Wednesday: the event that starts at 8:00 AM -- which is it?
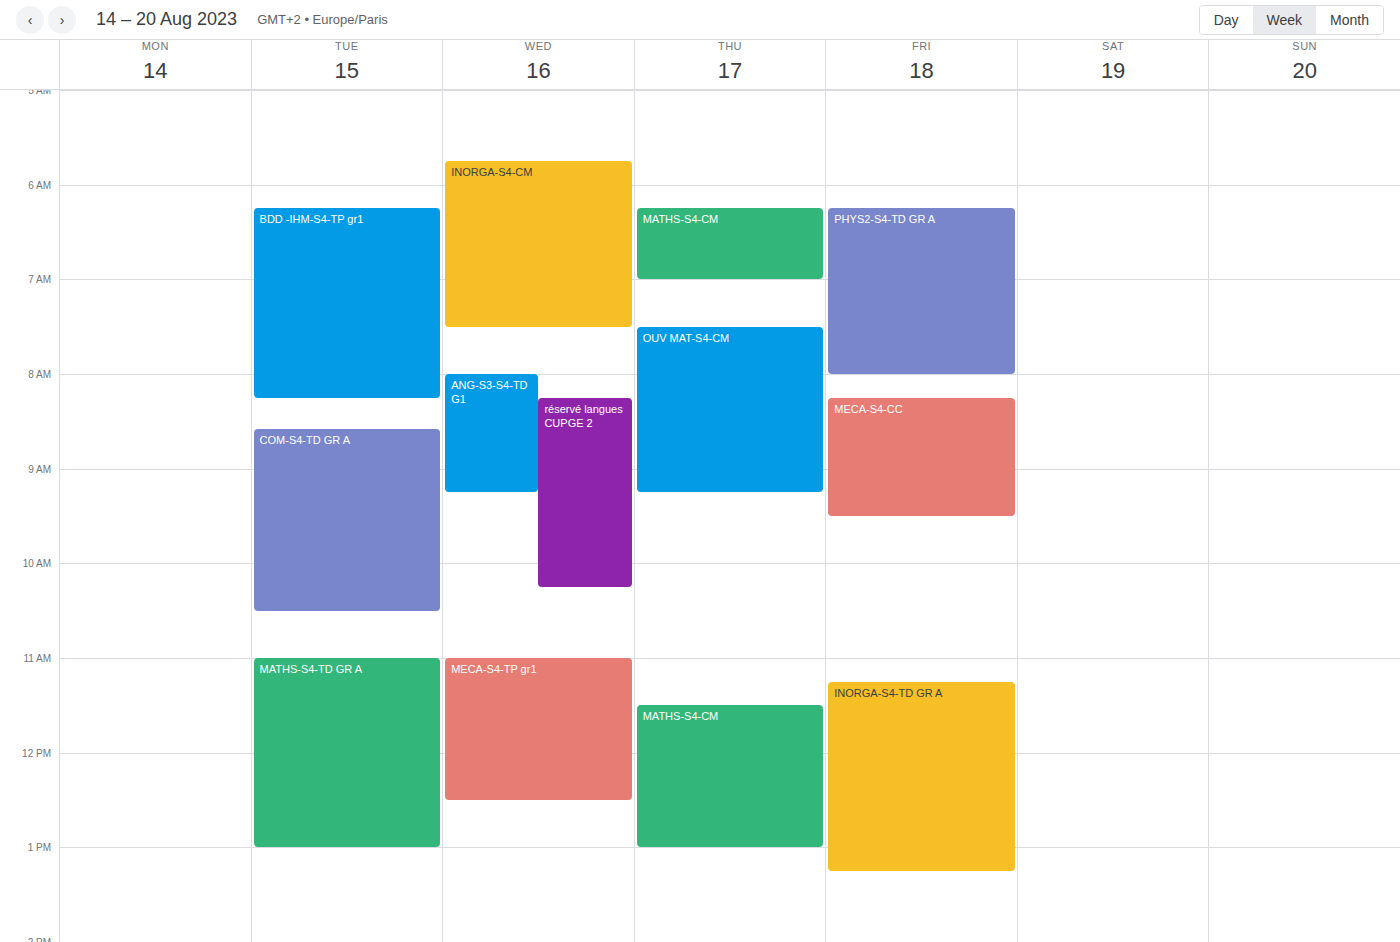
"ANG-S3-S4-TD G1"